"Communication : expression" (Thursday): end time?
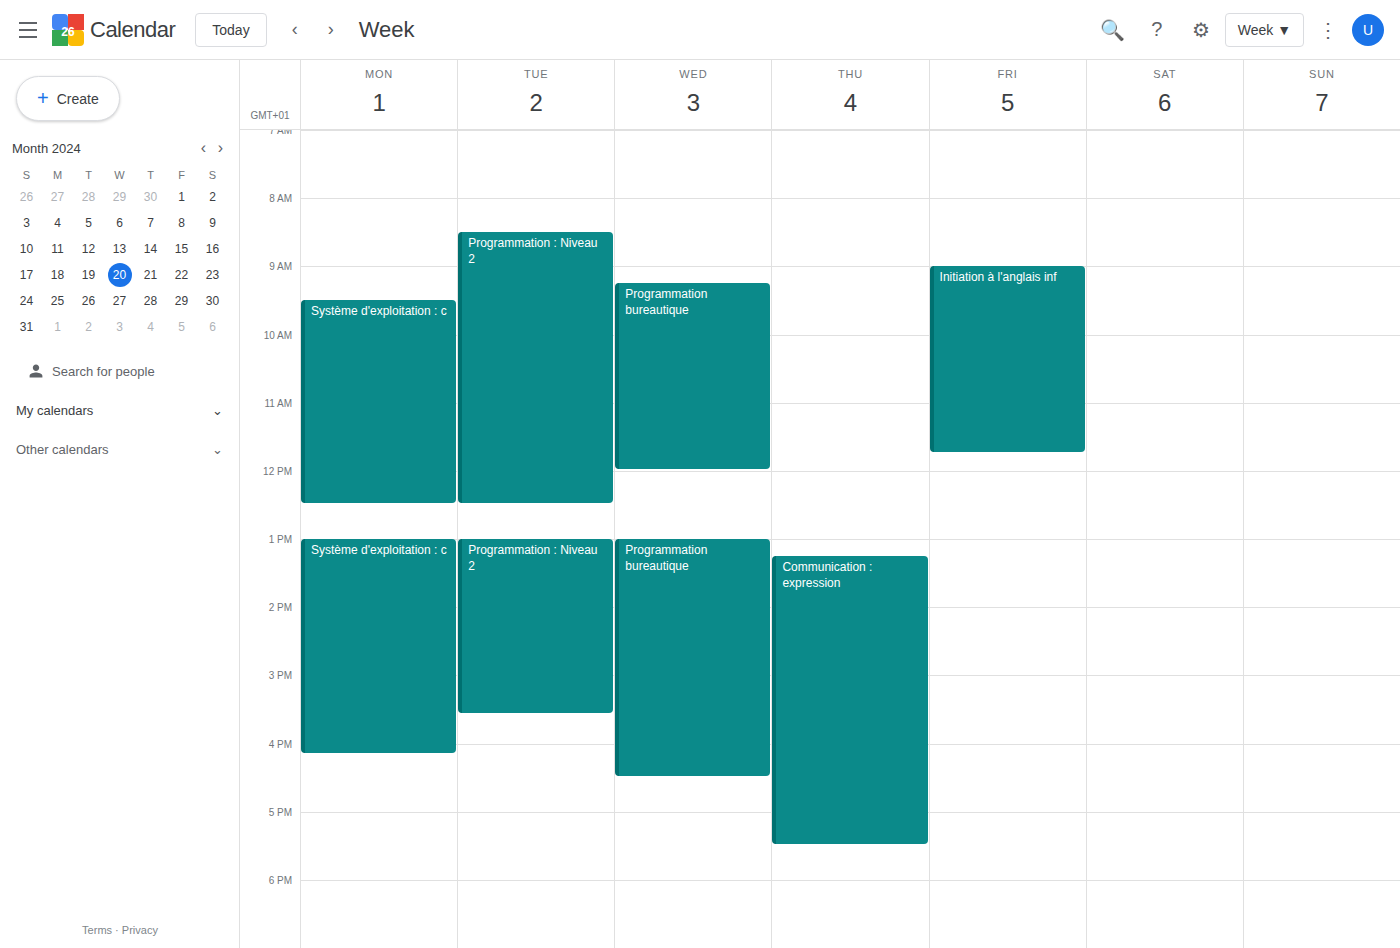
5:30 PM